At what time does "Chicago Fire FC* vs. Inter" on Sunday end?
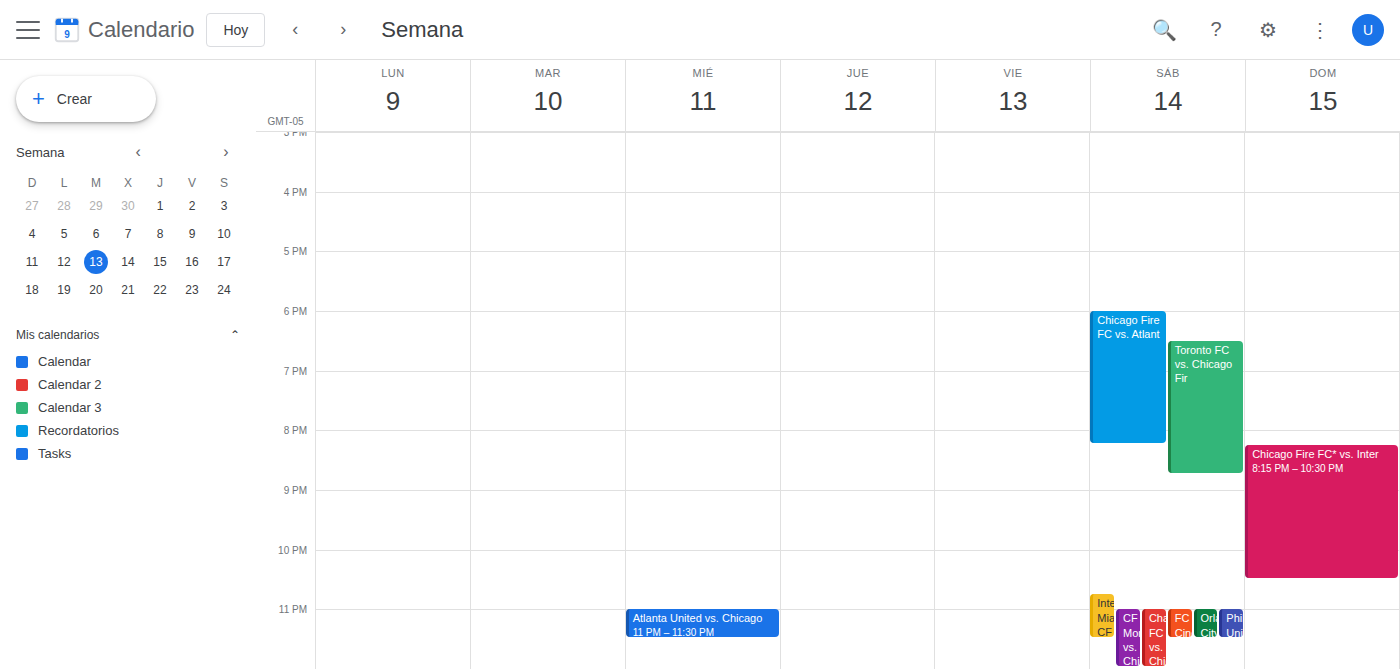
10:30 PM